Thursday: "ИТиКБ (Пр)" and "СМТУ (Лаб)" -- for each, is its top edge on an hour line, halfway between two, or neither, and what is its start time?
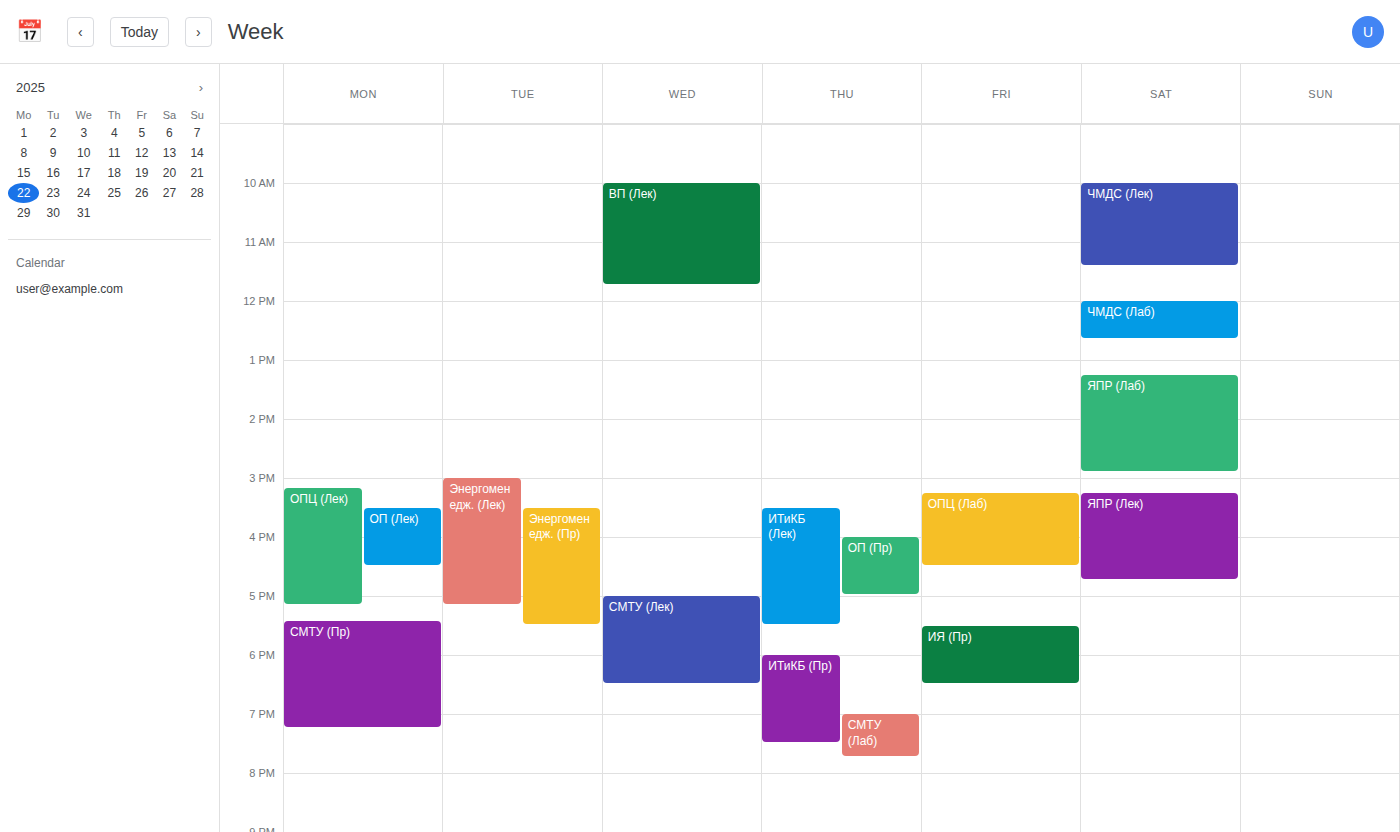
"ИТиКБ (Пр)": 18:00, exactly on the 18:00 line. "СМТУ (Лаб)": 19:00, exactly on the 19:00 line.